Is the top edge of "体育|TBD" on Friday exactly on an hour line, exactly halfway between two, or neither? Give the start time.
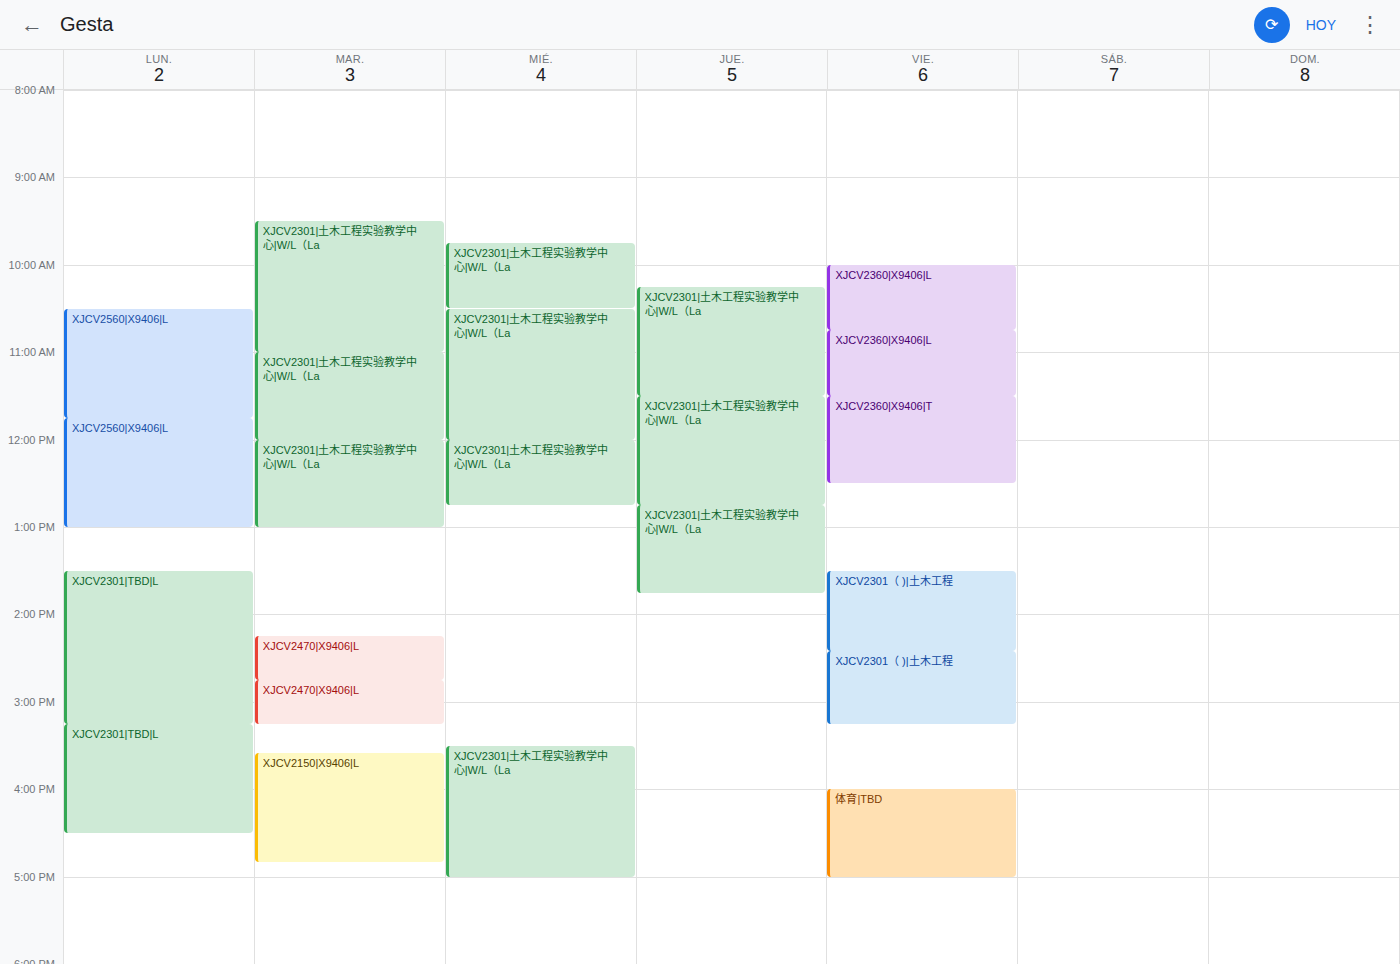
4:00 PM -- exactly on the 4 PM line.